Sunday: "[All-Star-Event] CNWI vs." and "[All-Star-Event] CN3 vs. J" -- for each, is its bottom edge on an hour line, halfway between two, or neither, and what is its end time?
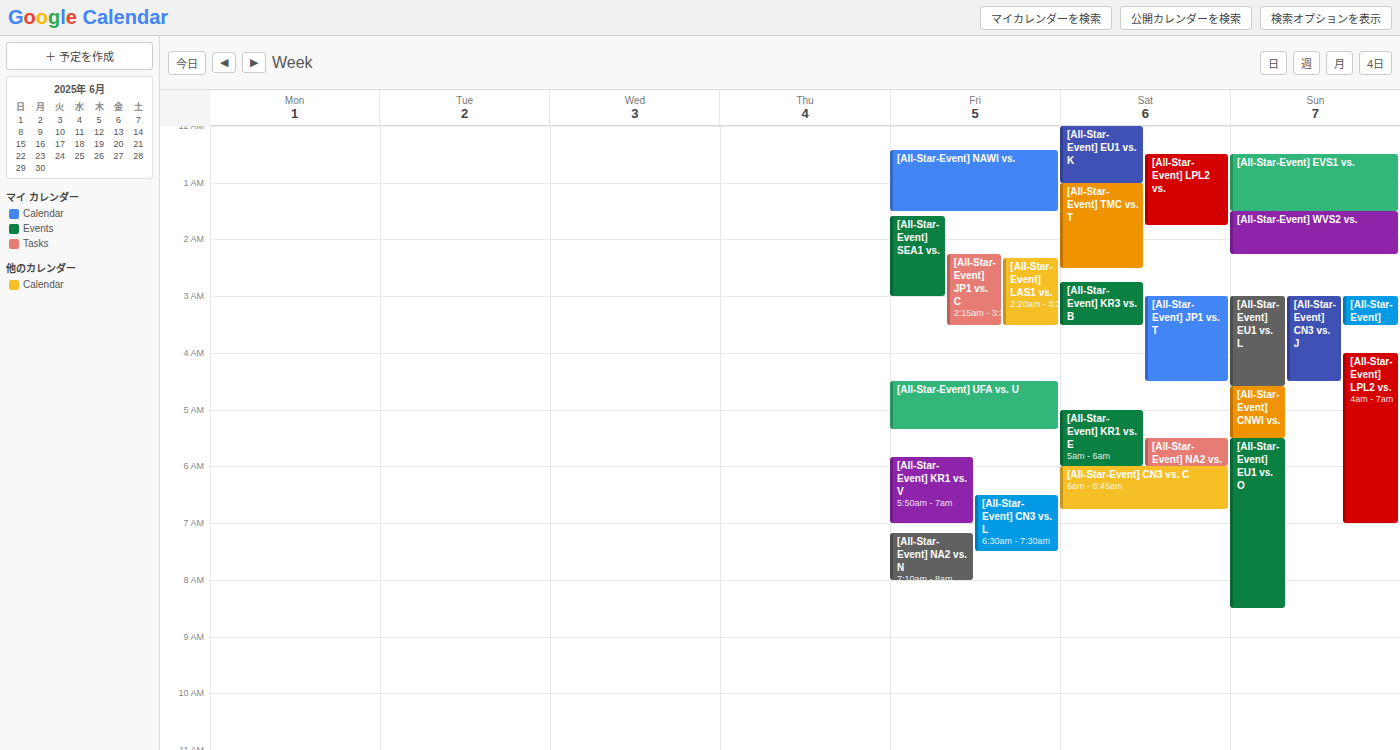
"[All-Star-Event] CNWI vs.": 5:30 AM, halfway between the 5 AM and 6 AM lines. "[All-Star-Event] CN3 vs. J": 4:30 AM, halfway between the 4 AM and 5 AM lines.